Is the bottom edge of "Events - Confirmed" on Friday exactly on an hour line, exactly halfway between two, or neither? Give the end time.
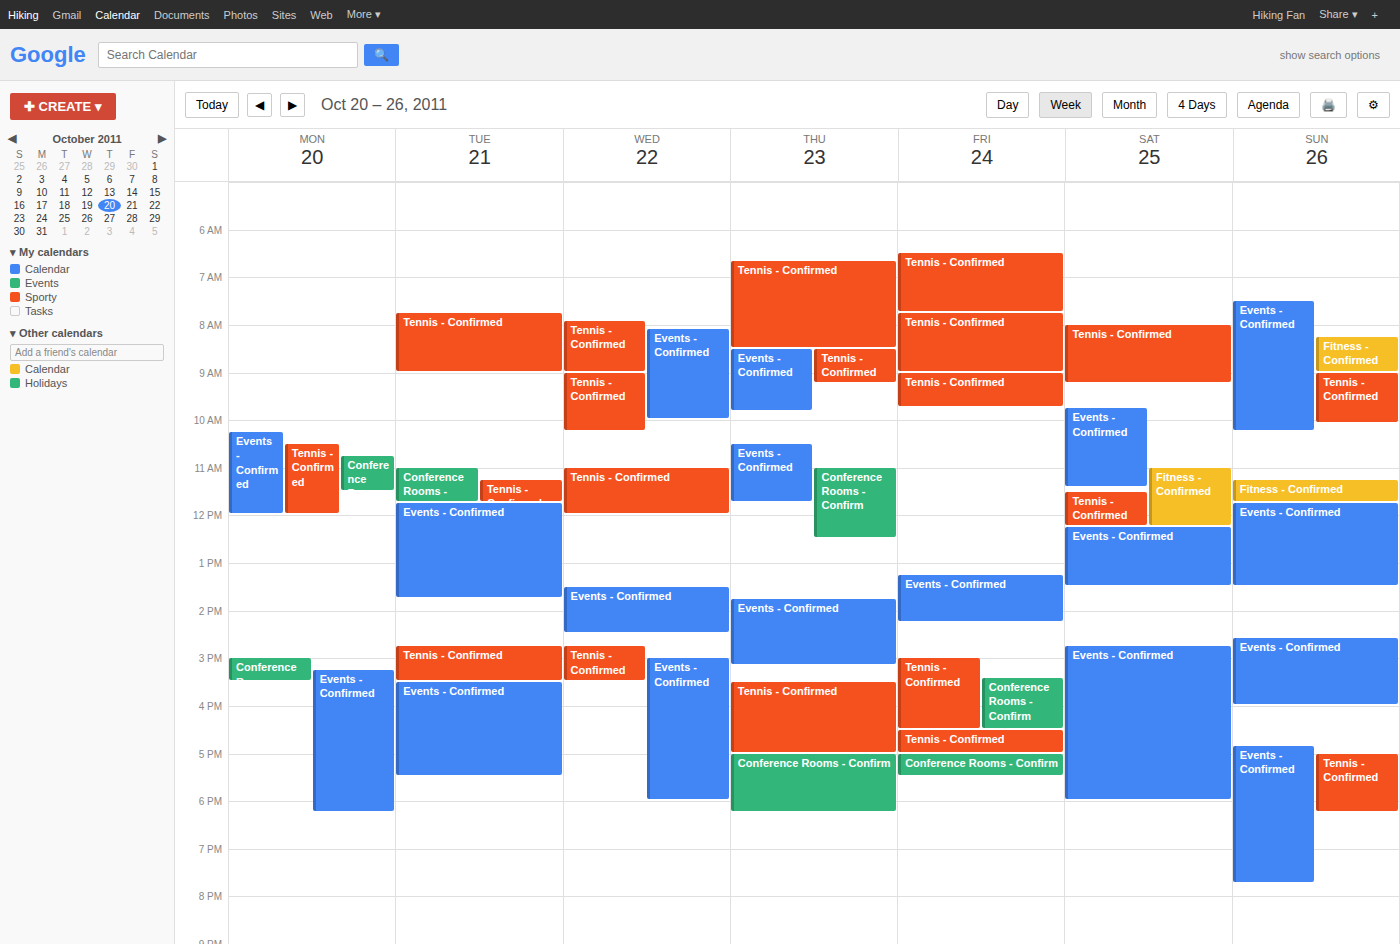
2:15 PM -- neither: a quarter of the way from the 2 PM line to the 3 PM line.